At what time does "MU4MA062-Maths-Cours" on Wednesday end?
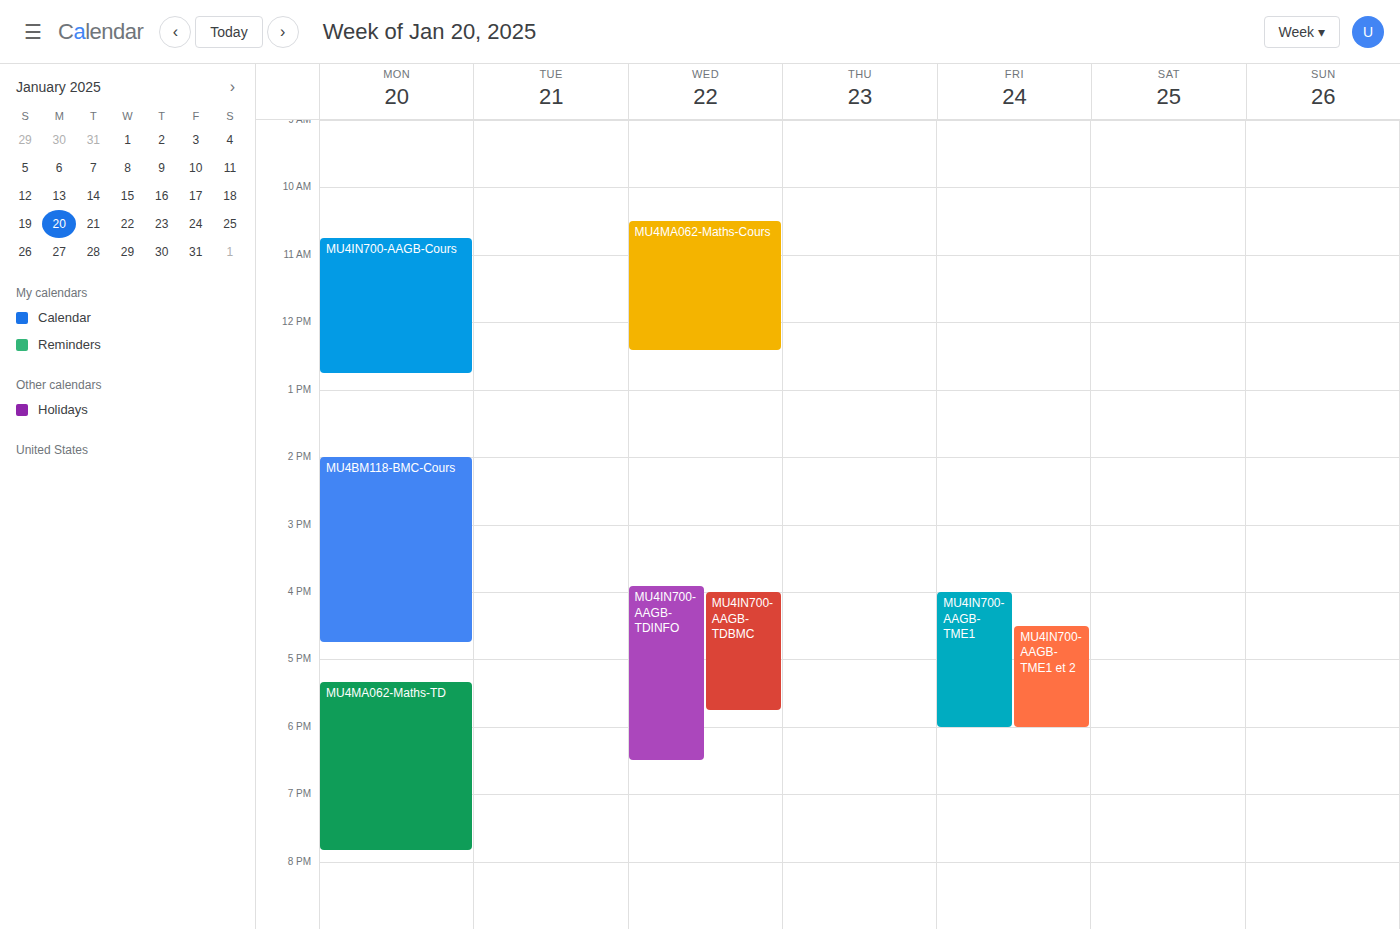
12:25 PM